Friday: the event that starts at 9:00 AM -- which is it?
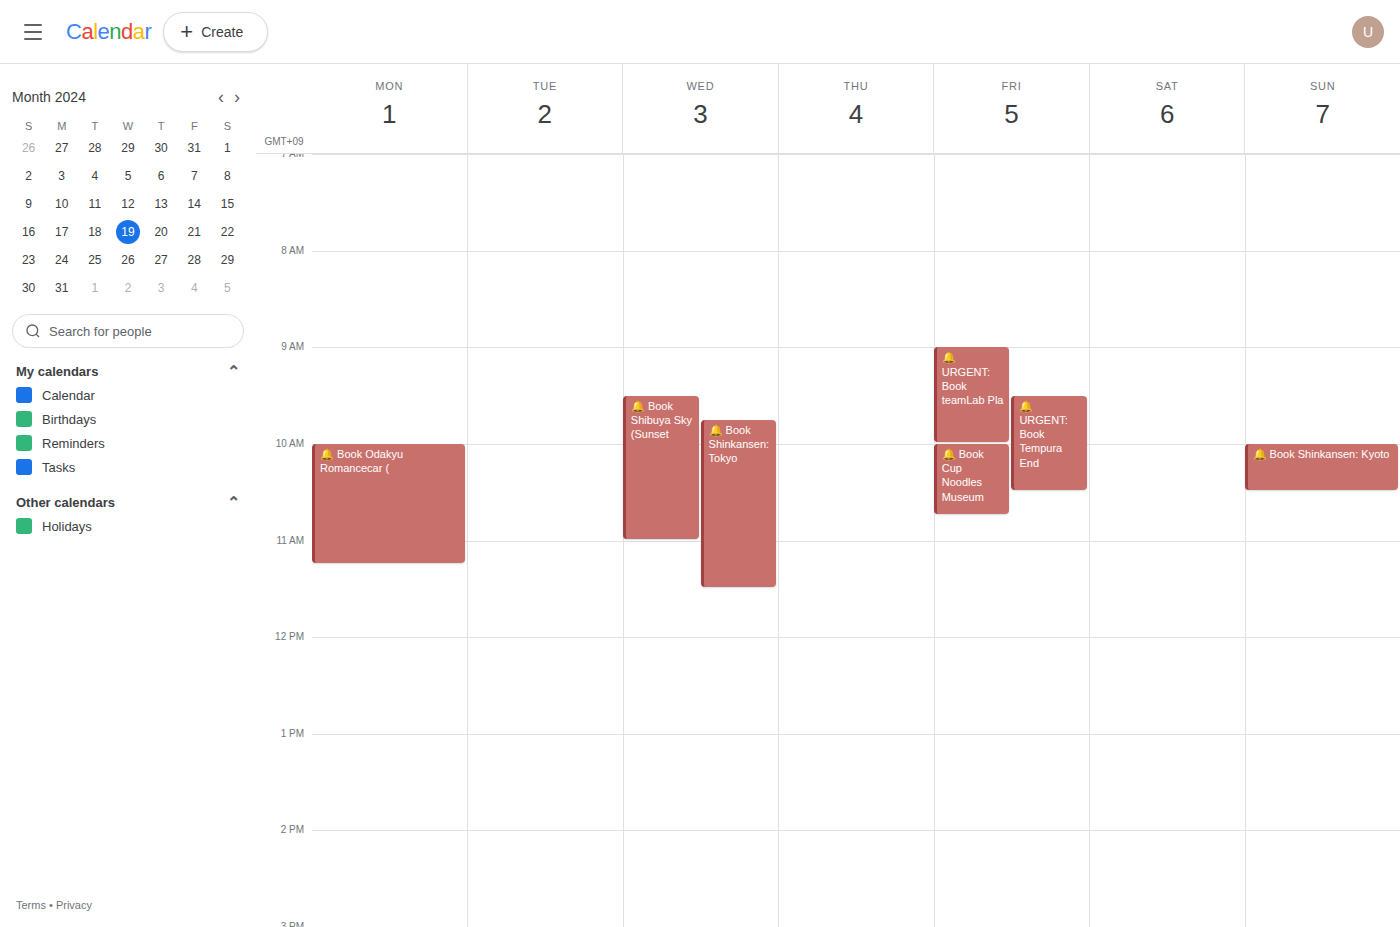
"🔔 URGENT: Book teamLab Pla"